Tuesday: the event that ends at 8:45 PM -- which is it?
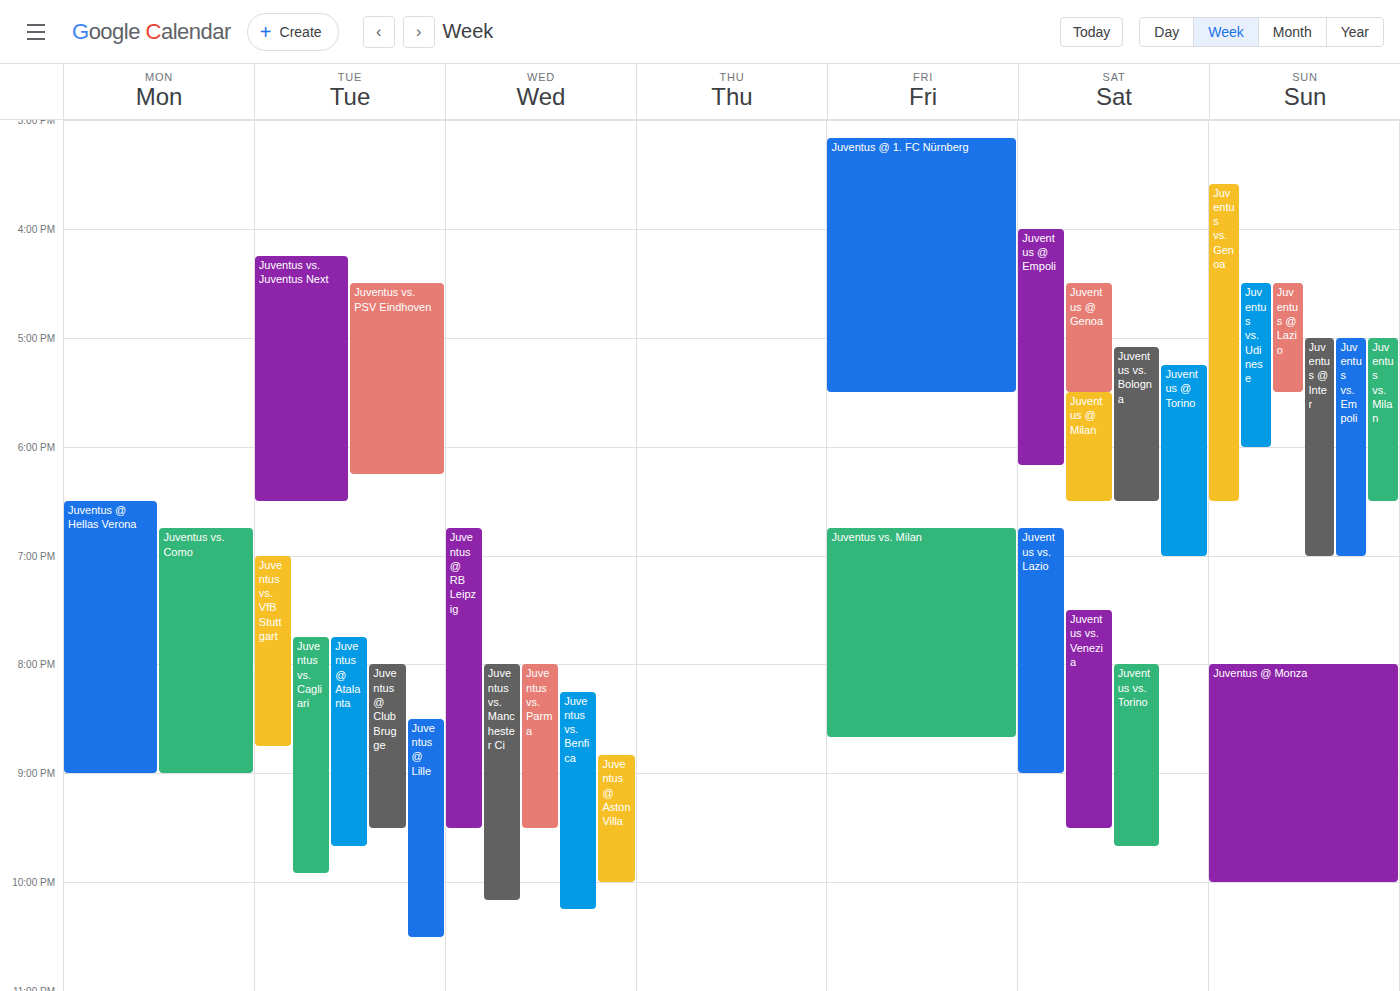
"Juventus vs. VfB Stuttgart"